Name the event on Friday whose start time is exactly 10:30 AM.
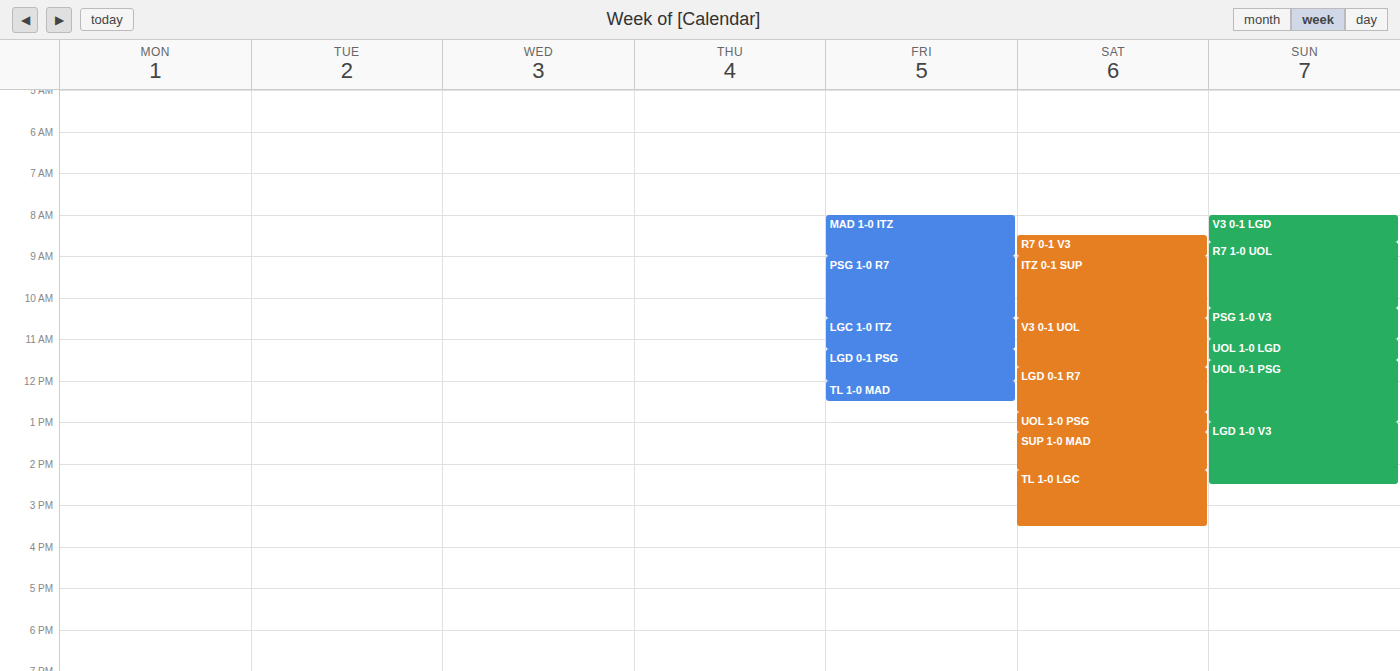
"LGC 1-0 ITZ"